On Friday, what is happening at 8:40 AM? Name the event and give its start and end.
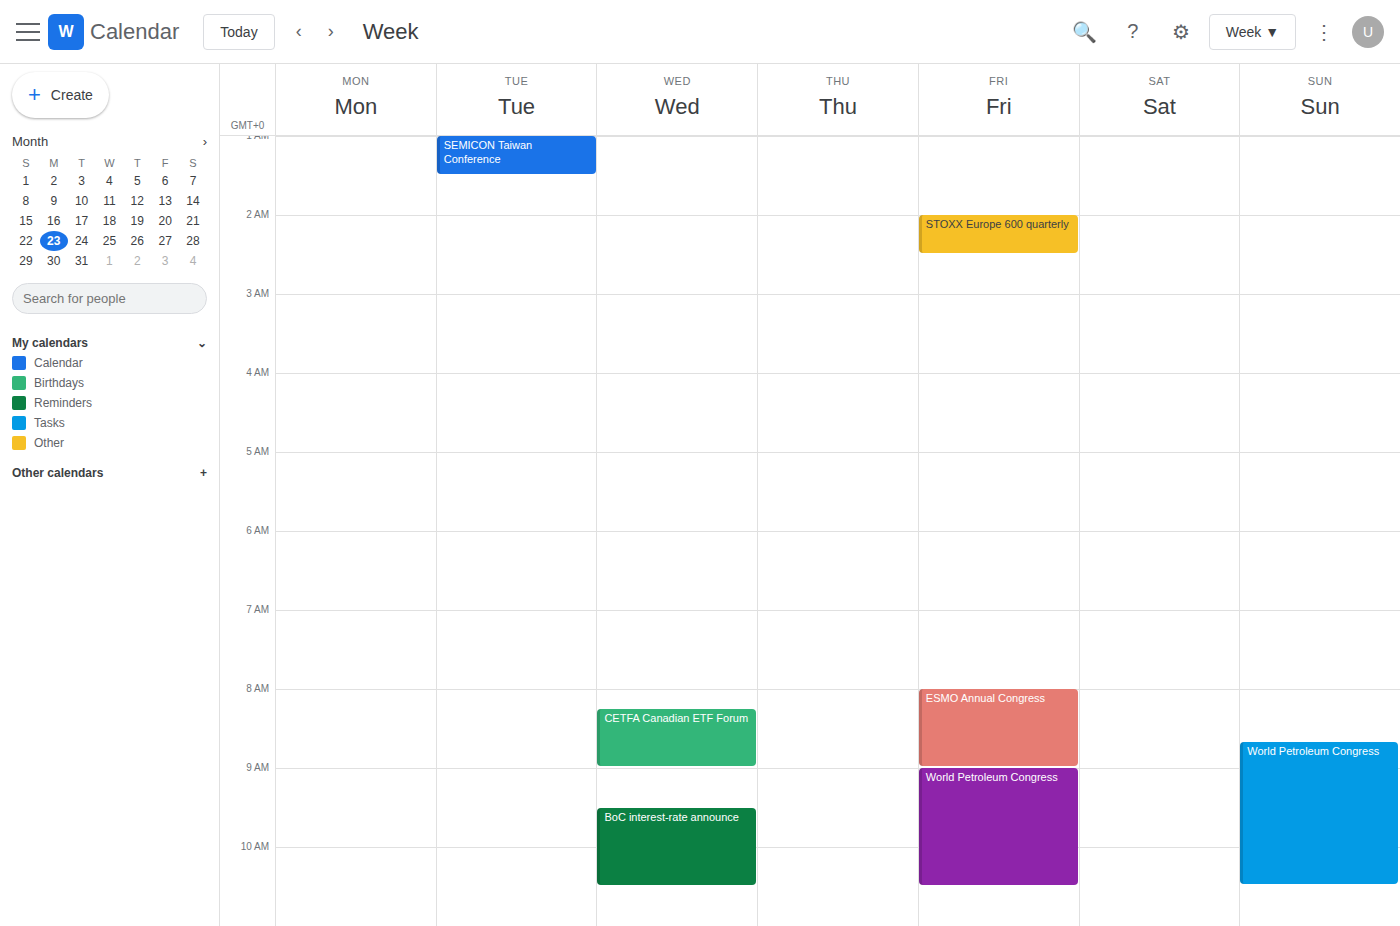
"ESMO Annual Congress", 8:00 AM to 9:00 AM